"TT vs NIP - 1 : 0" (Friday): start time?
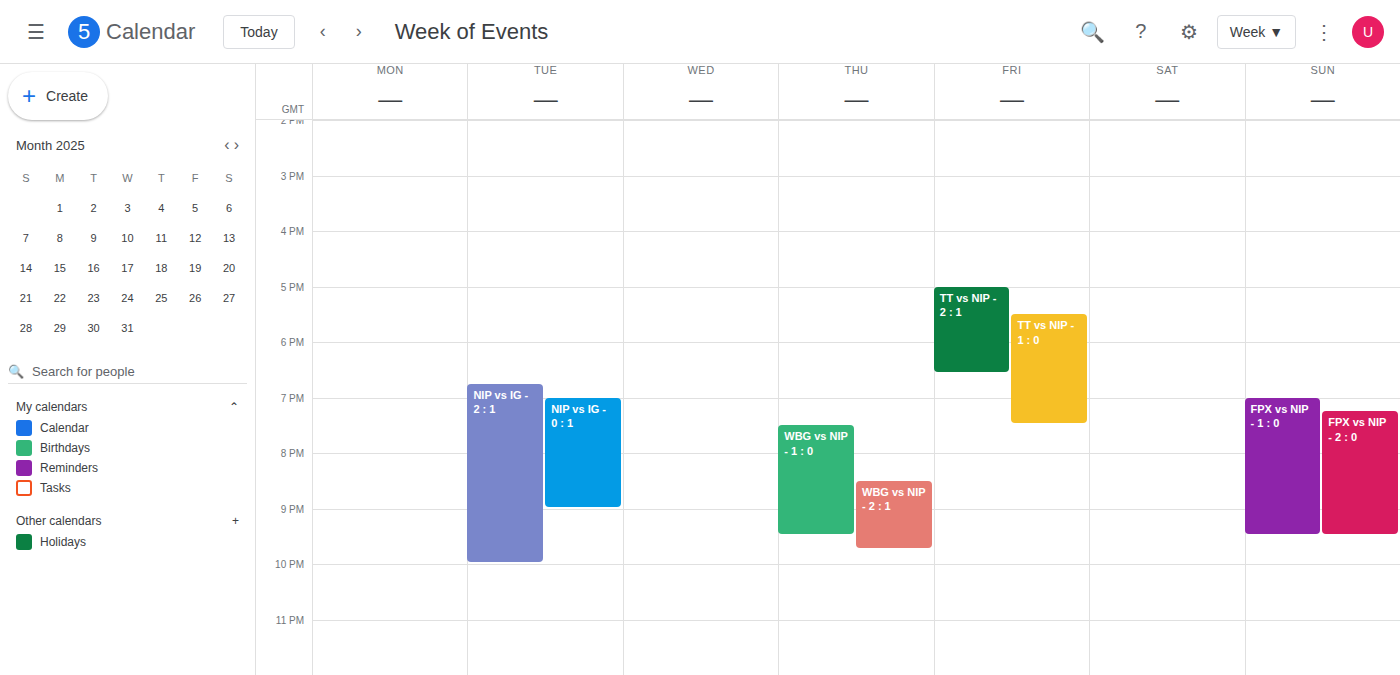
5:30 PM